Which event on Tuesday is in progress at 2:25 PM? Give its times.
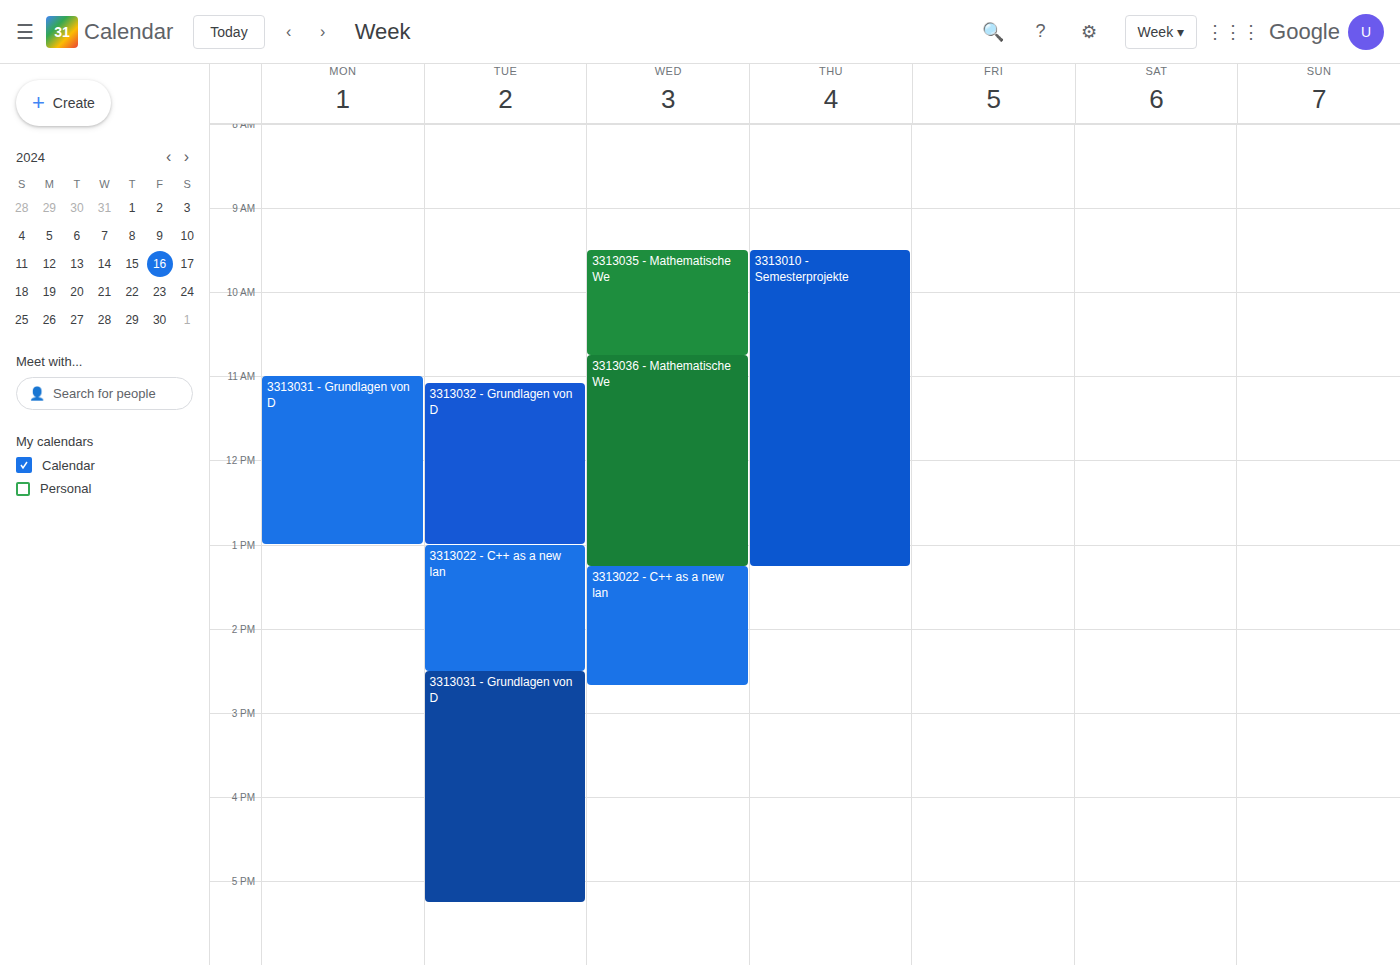
"3313022 - C++ as a new lan", 1:00 PM to 2:30 PM